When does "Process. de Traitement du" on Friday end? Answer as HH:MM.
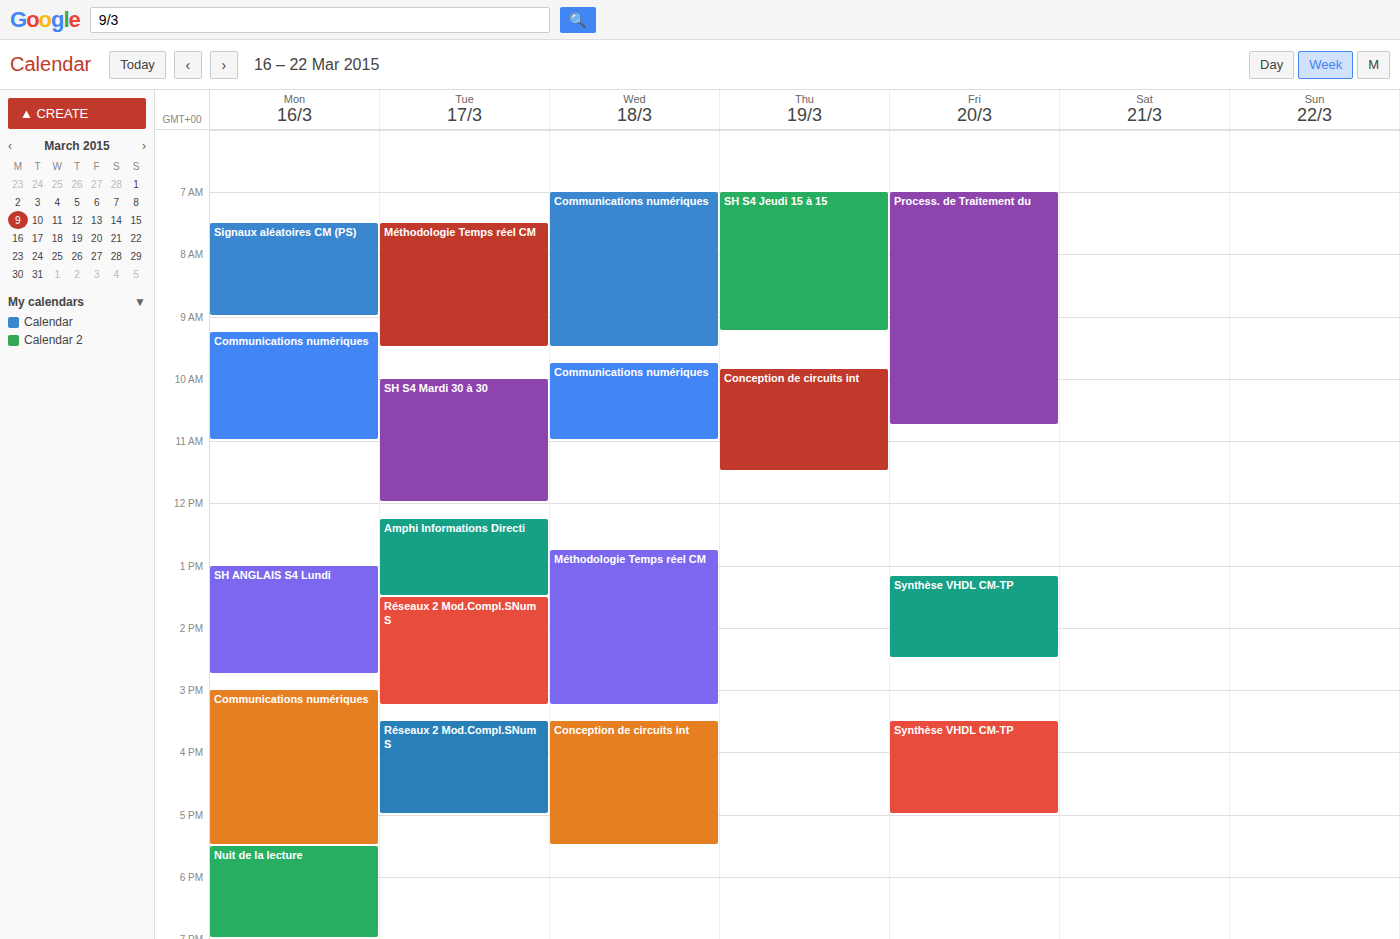
10:45